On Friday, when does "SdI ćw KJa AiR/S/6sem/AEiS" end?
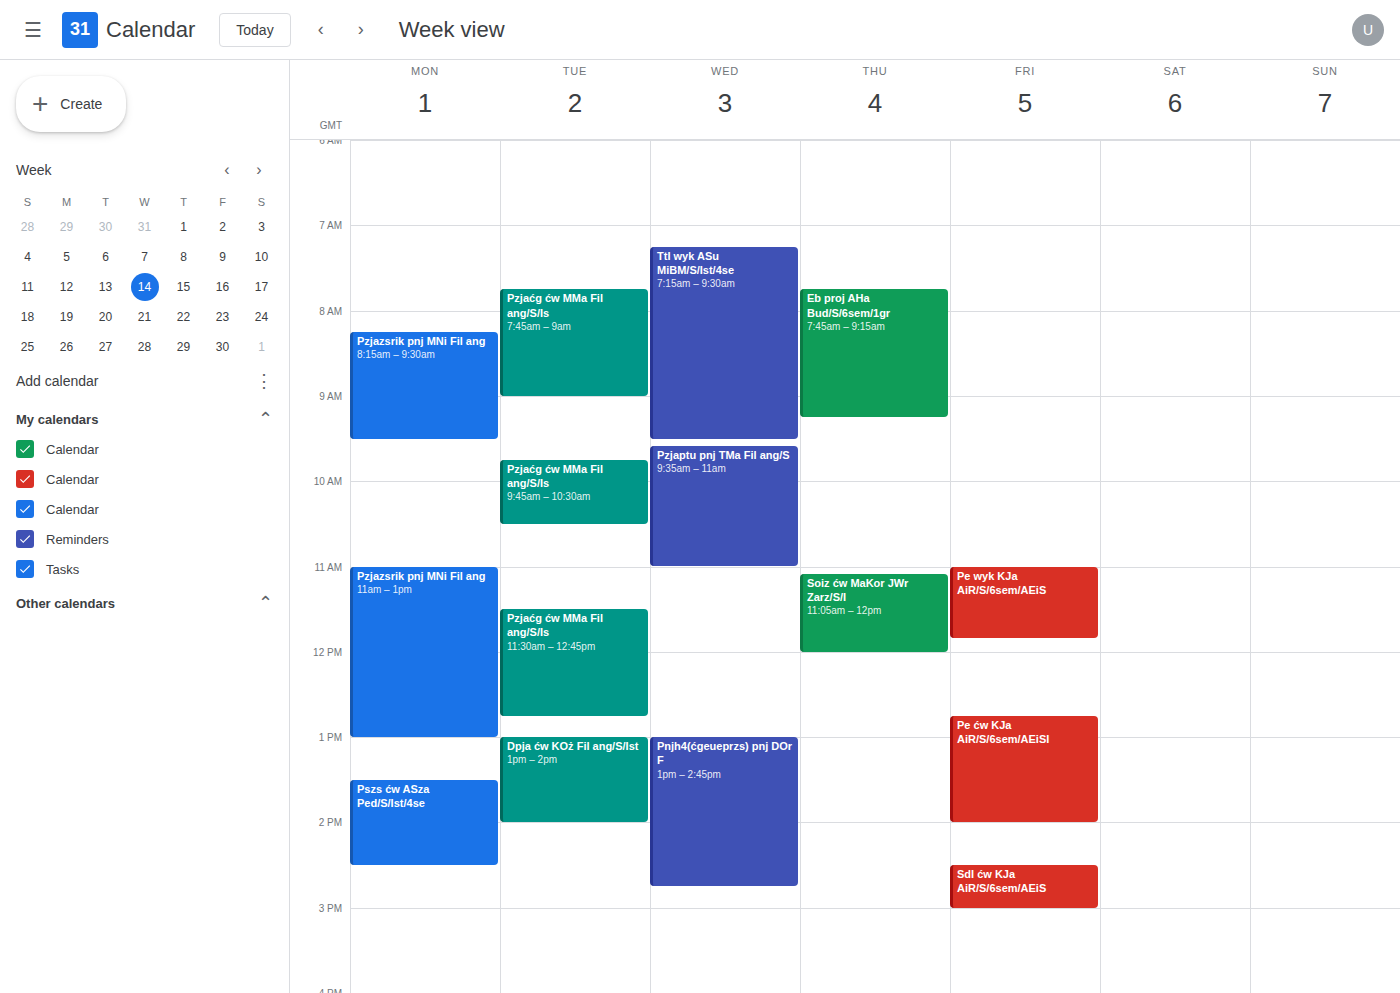
15:00